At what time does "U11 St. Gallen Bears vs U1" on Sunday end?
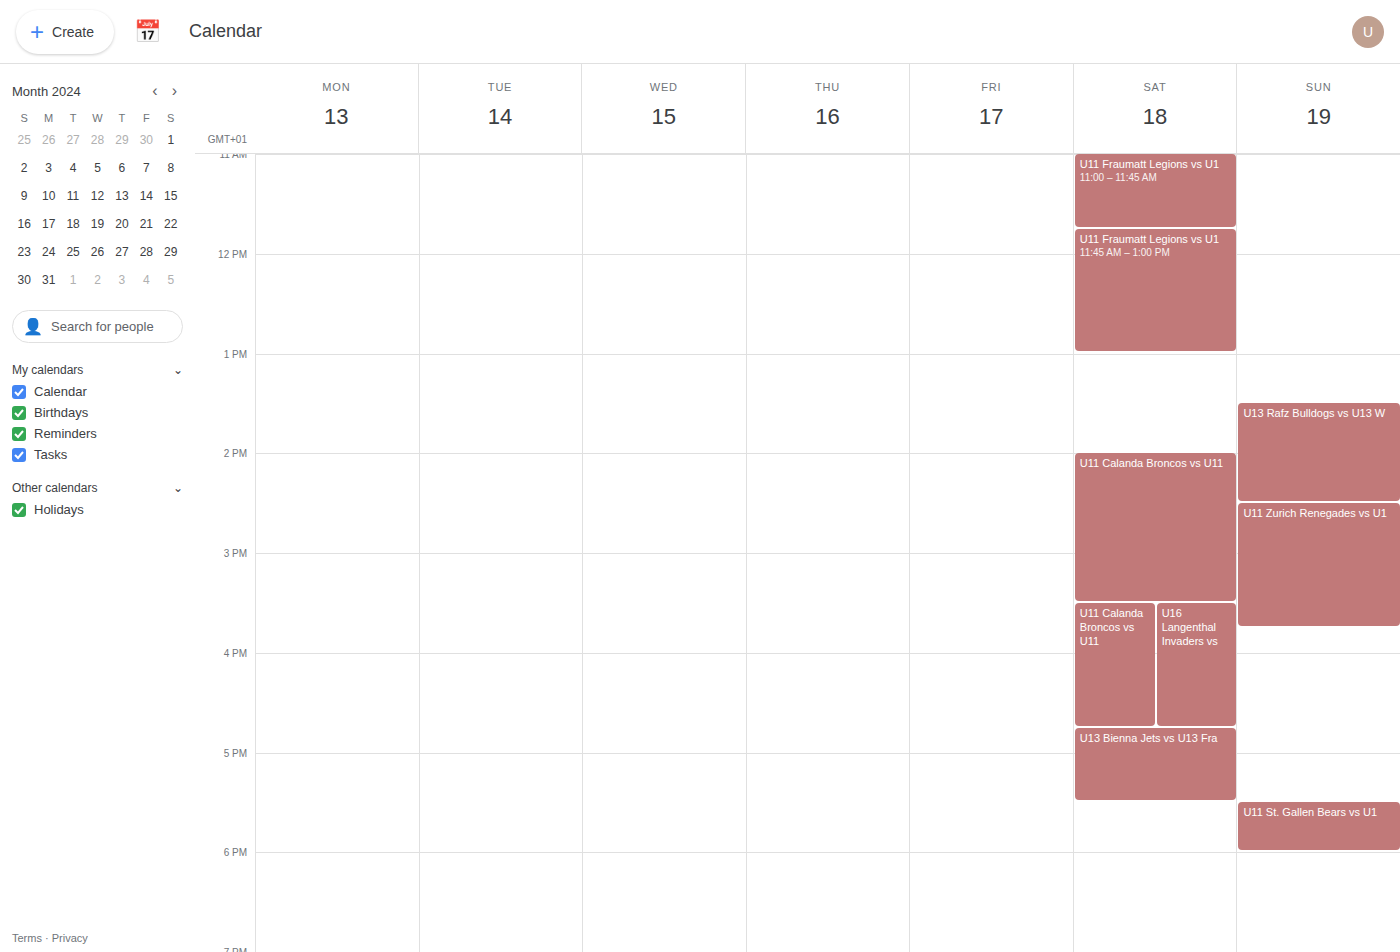
6:00 PM